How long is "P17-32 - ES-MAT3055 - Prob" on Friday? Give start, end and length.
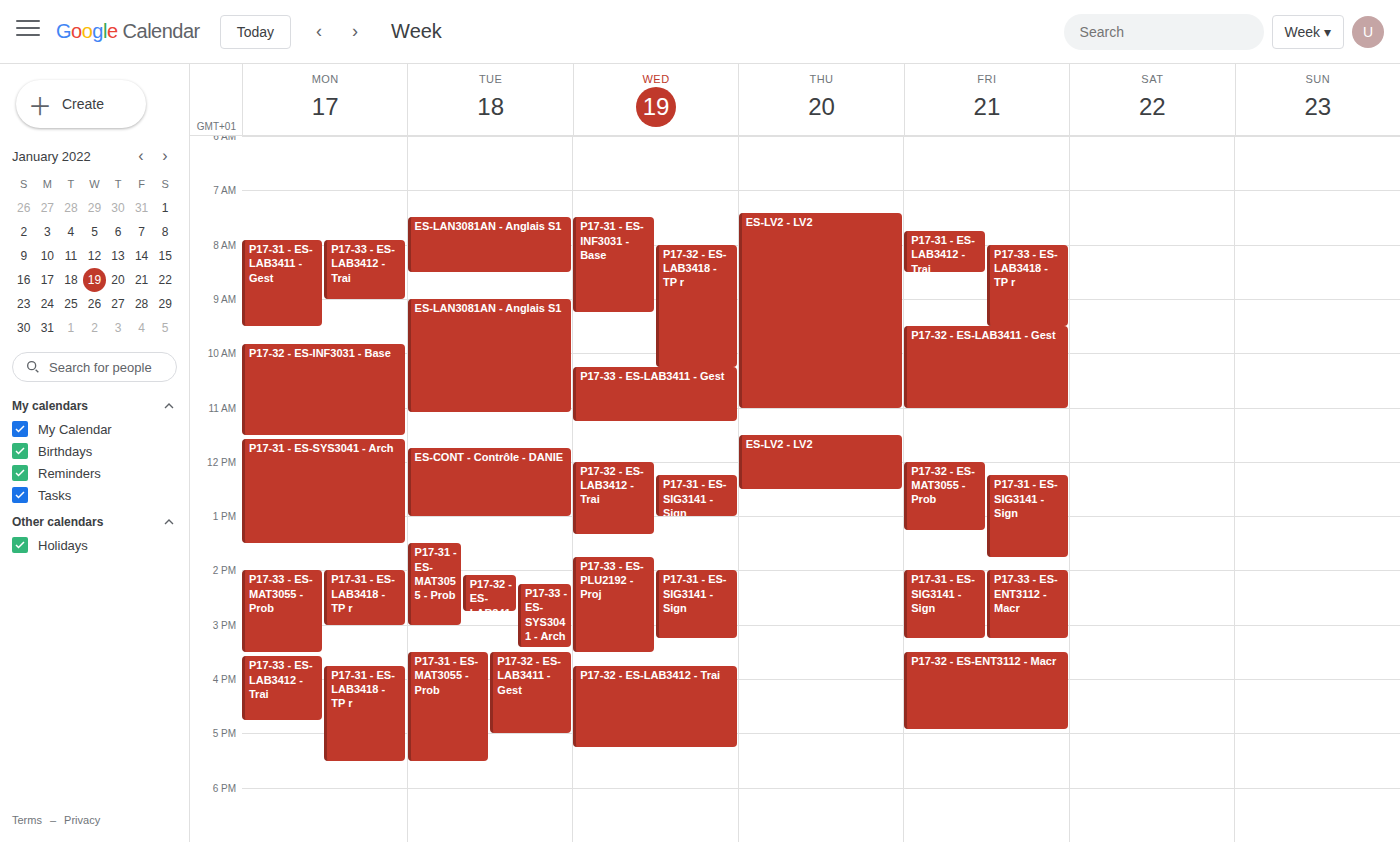
12:00 PM to 1:15 PM, 1 hour 15 minutes